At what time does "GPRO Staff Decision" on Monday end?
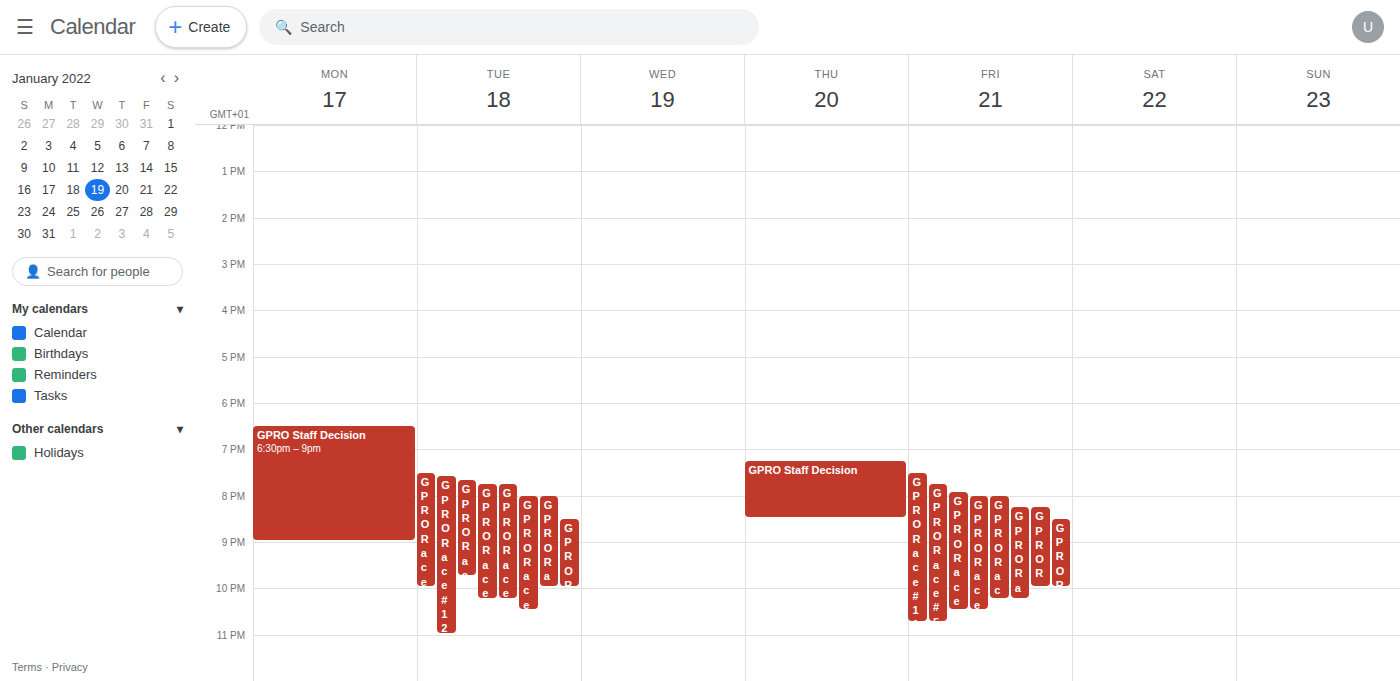
9:00 PM